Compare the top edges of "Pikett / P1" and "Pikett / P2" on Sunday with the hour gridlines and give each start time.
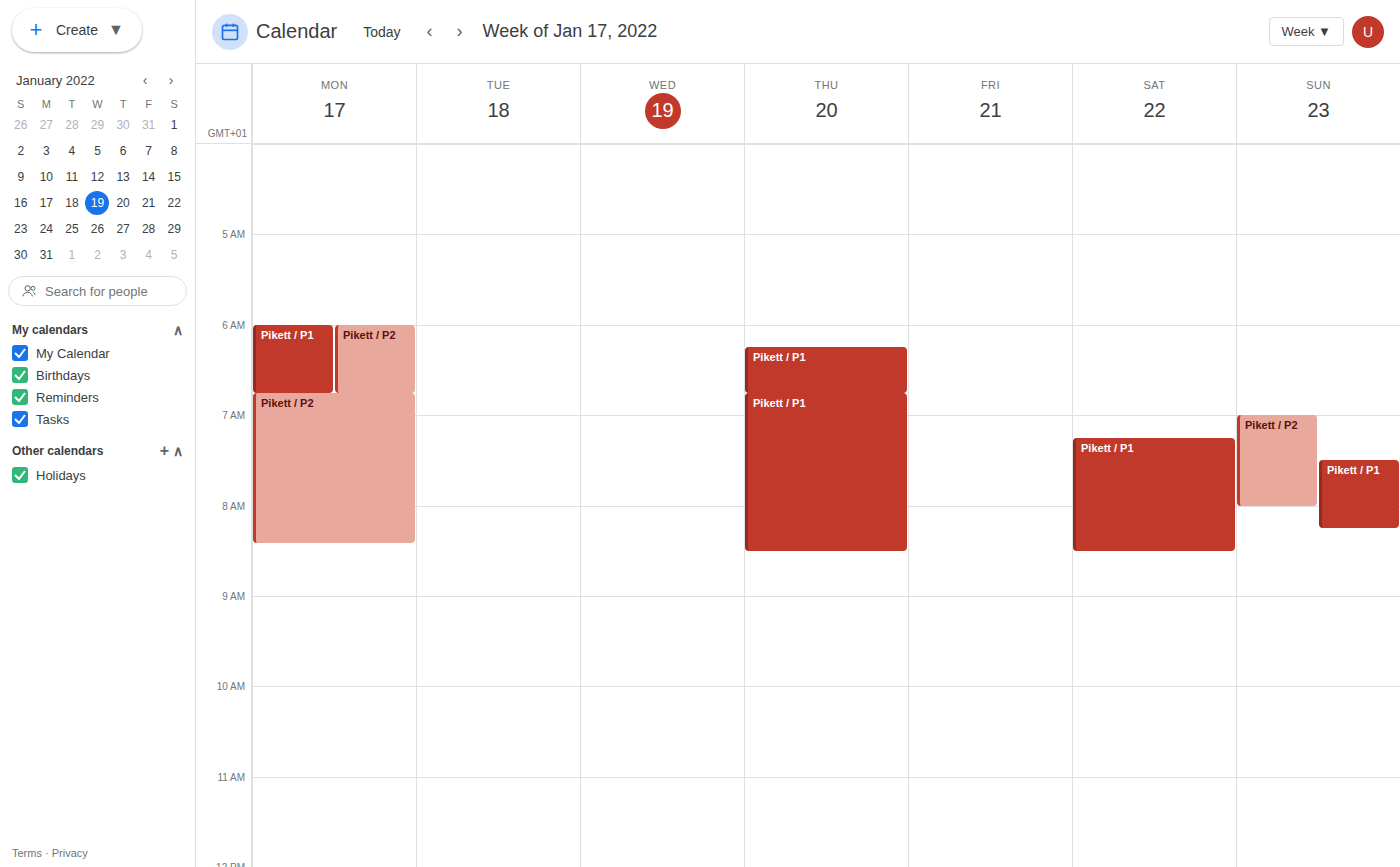
"Pikett / P1": 7:30 AM, halfway between the 7 AM and 8 AM lines. "Pikett / P2": 7:00 AM, exactly on the 7 AM line.